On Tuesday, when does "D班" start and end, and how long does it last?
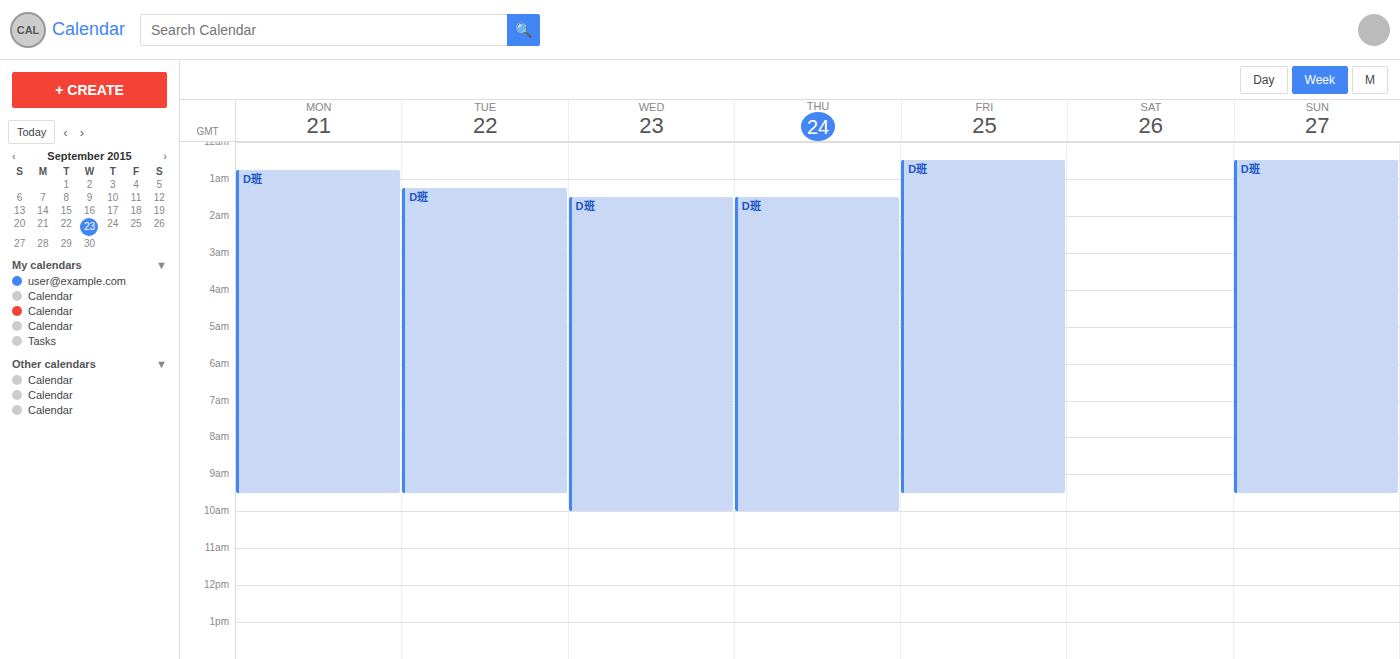
1:15 AM to 9:30 AM, 8 hours 15 minutes